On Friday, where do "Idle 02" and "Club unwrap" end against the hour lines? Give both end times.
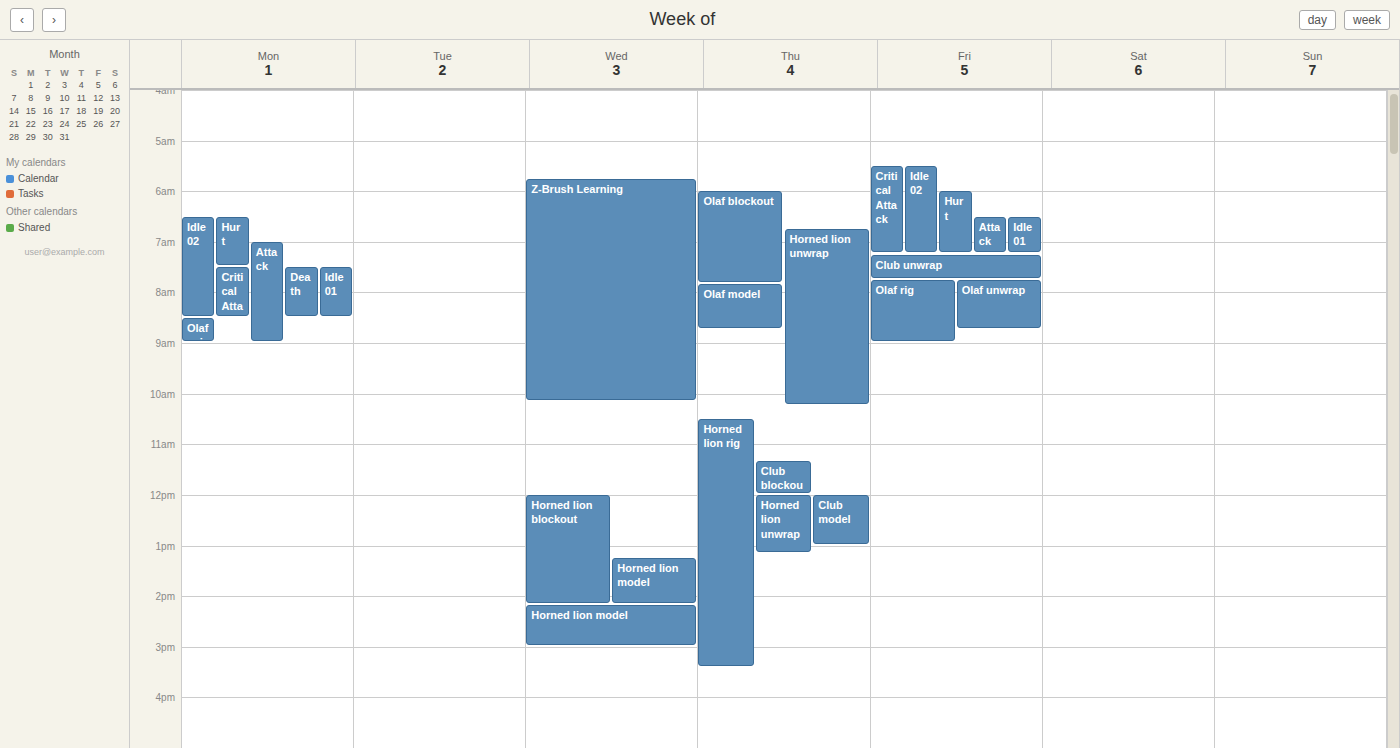
"Idle 02": 07:15, neither: a quarter of the way from the 07:00 line to the 08:00 line. "Club unwrap": 07:45, neither: three quarters of the way from the 07:00 line to the 08:00 line.